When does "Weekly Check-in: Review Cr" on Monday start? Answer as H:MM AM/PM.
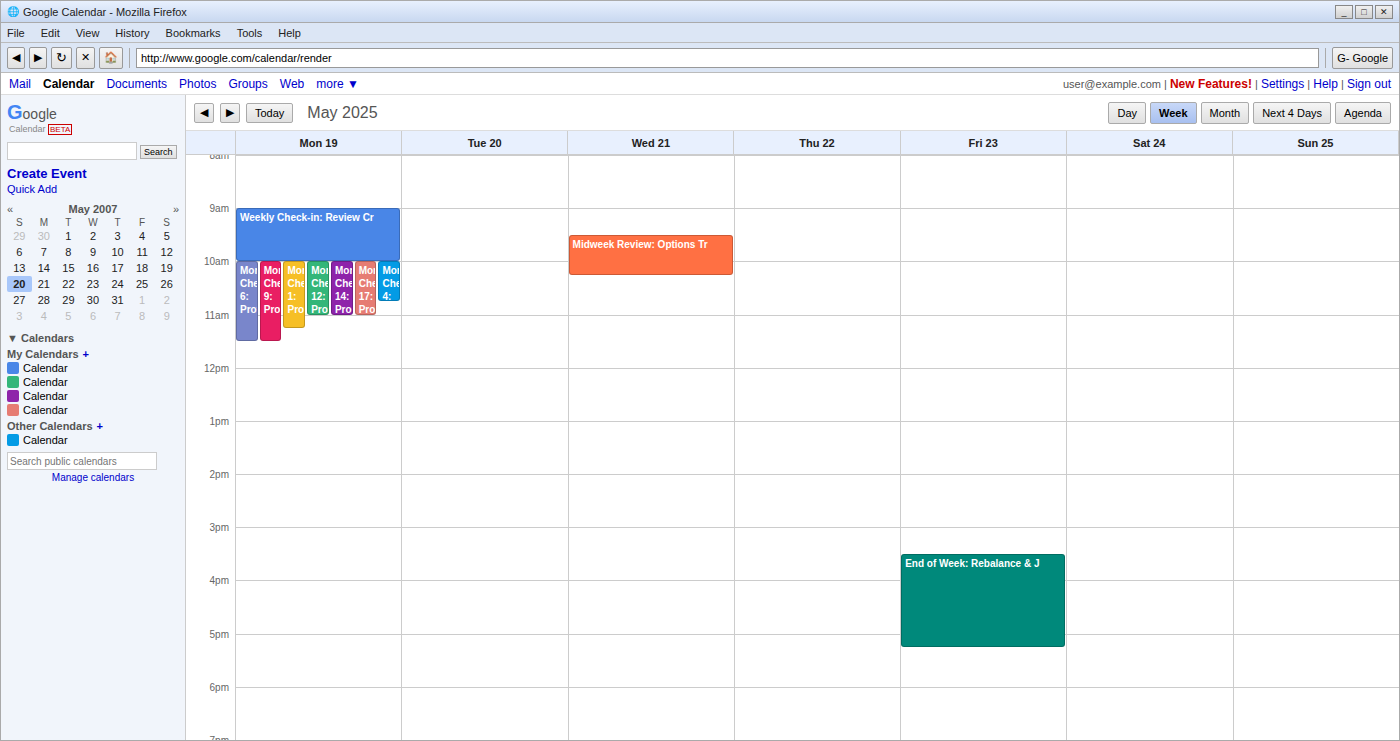
9:00 AM